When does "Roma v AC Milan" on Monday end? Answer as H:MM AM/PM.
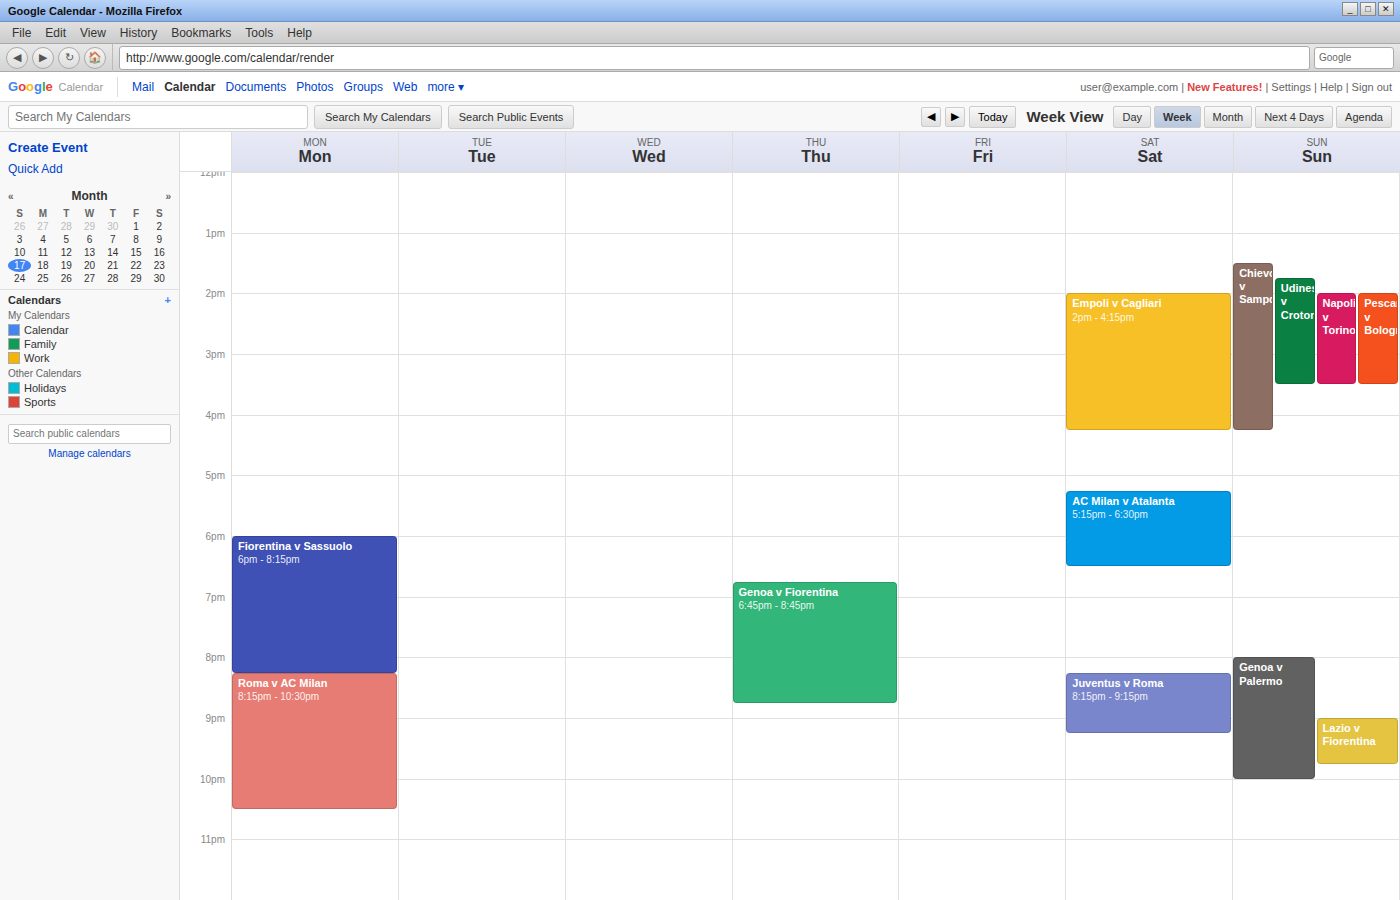
10:30 PM